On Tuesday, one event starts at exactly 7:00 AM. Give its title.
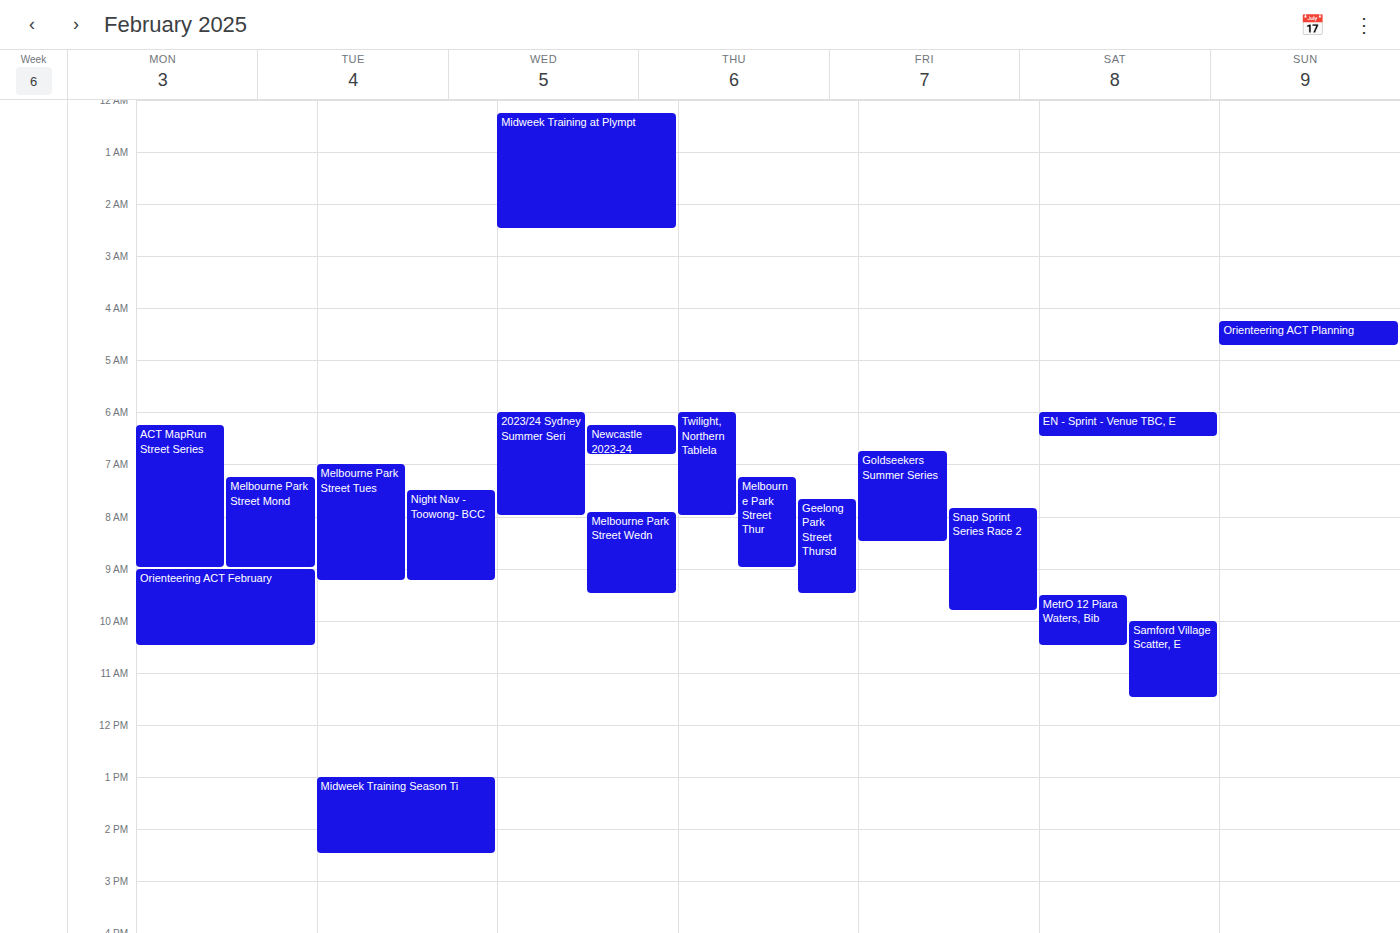
"Melbourne Park Street Tues"